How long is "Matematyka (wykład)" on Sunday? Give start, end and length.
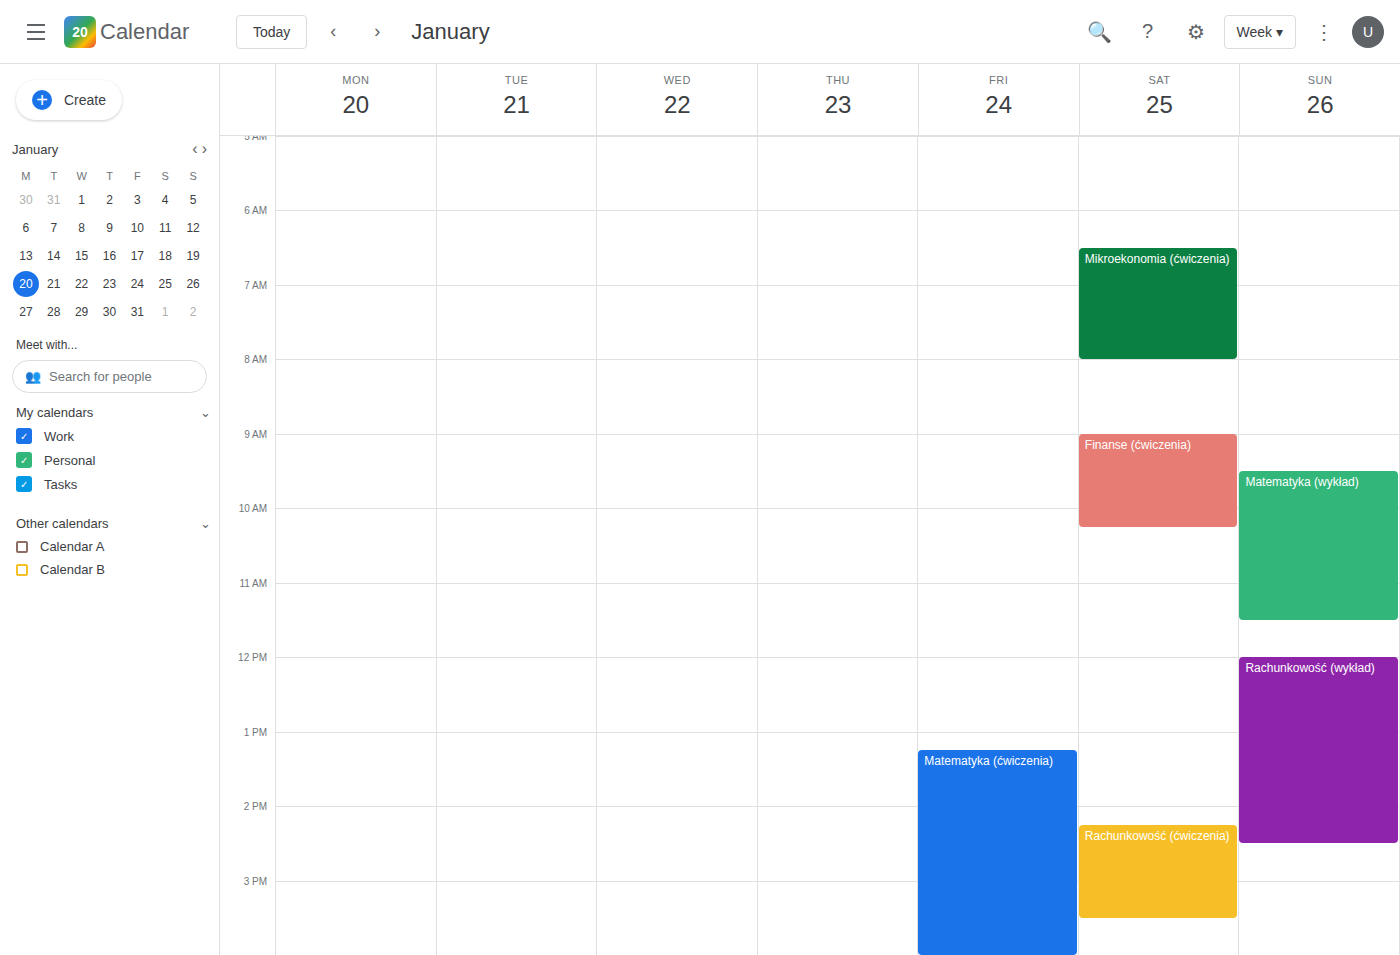
9:30 AM to 11:30 AM, 2 hours